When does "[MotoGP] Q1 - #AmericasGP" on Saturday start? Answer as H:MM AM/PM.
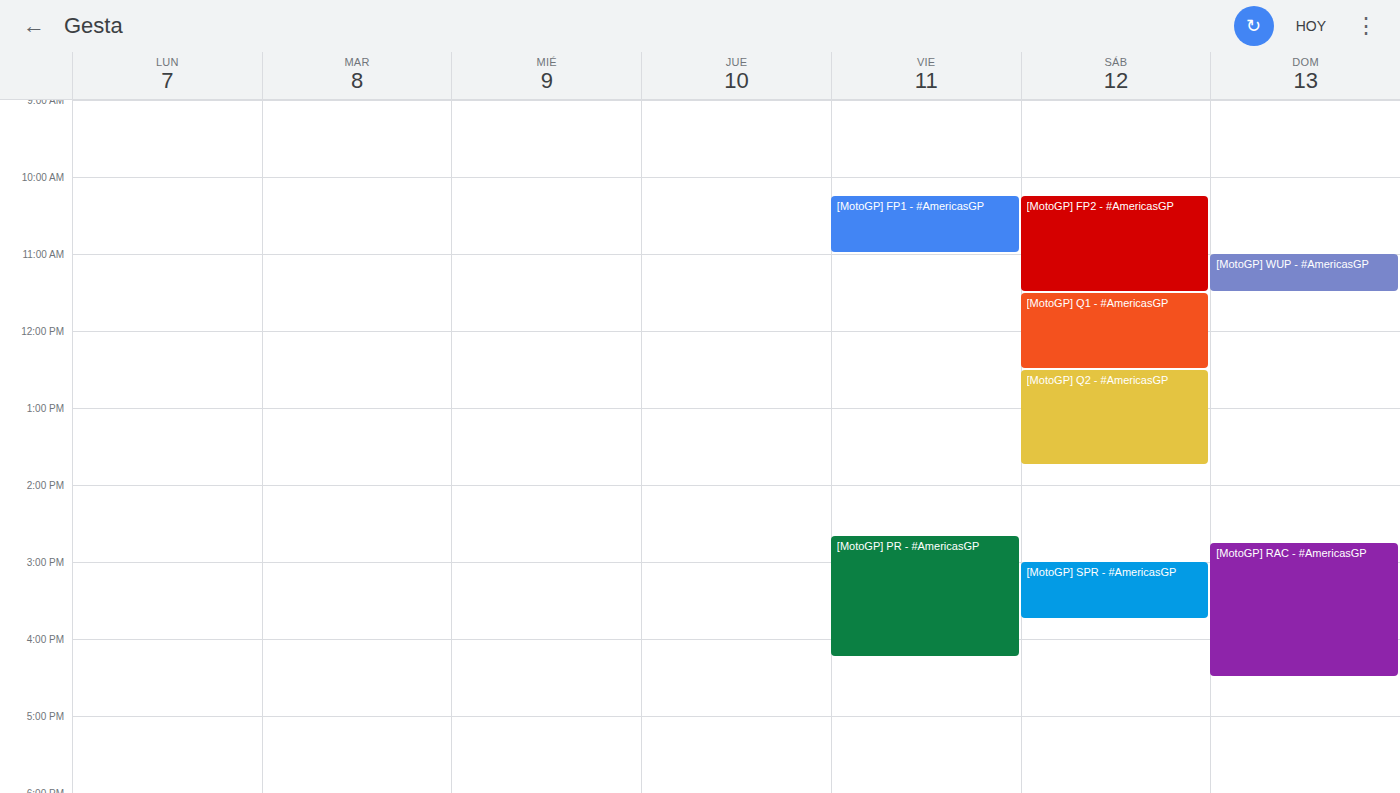
11:30 AM